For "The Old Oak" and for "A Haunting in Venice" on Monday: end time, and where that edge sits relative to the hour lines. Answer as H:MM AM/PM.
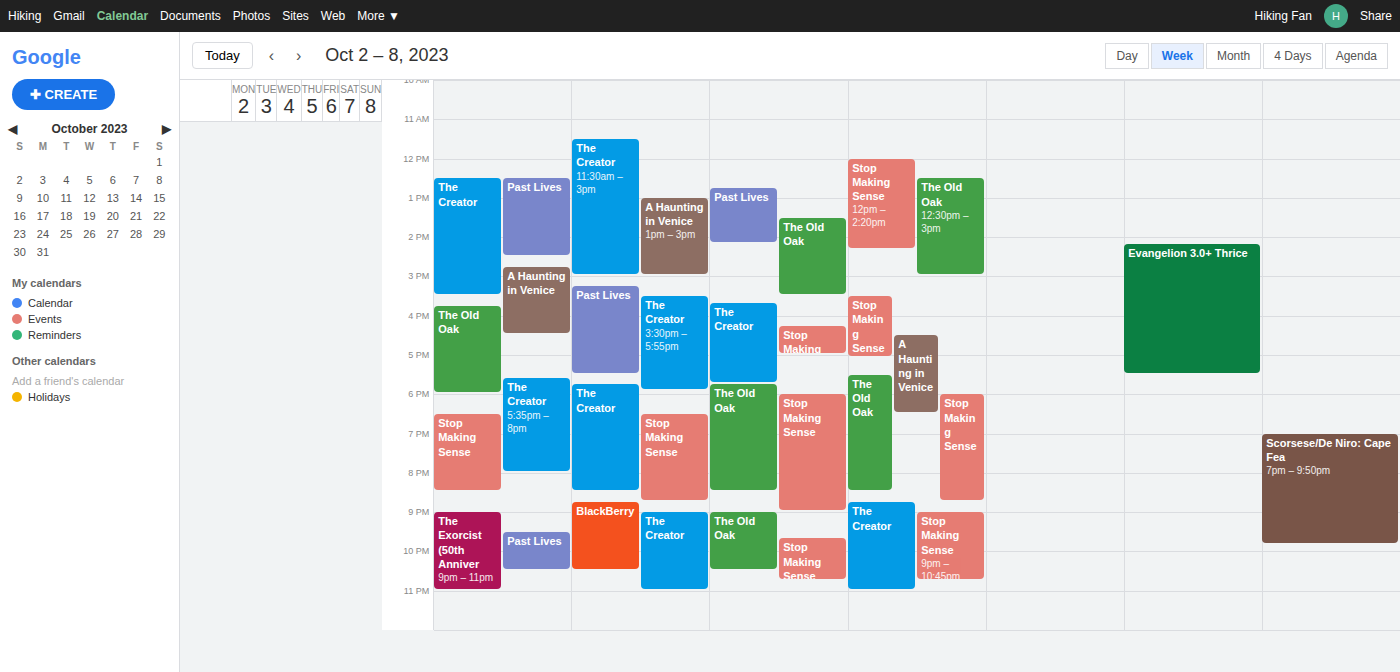
"The Old Oak": 6:00 PM, exactly on the 6 PM line. "A Haunting in Venice": 4:30 PM, halfway between the 4 PM and 5 PM lines.